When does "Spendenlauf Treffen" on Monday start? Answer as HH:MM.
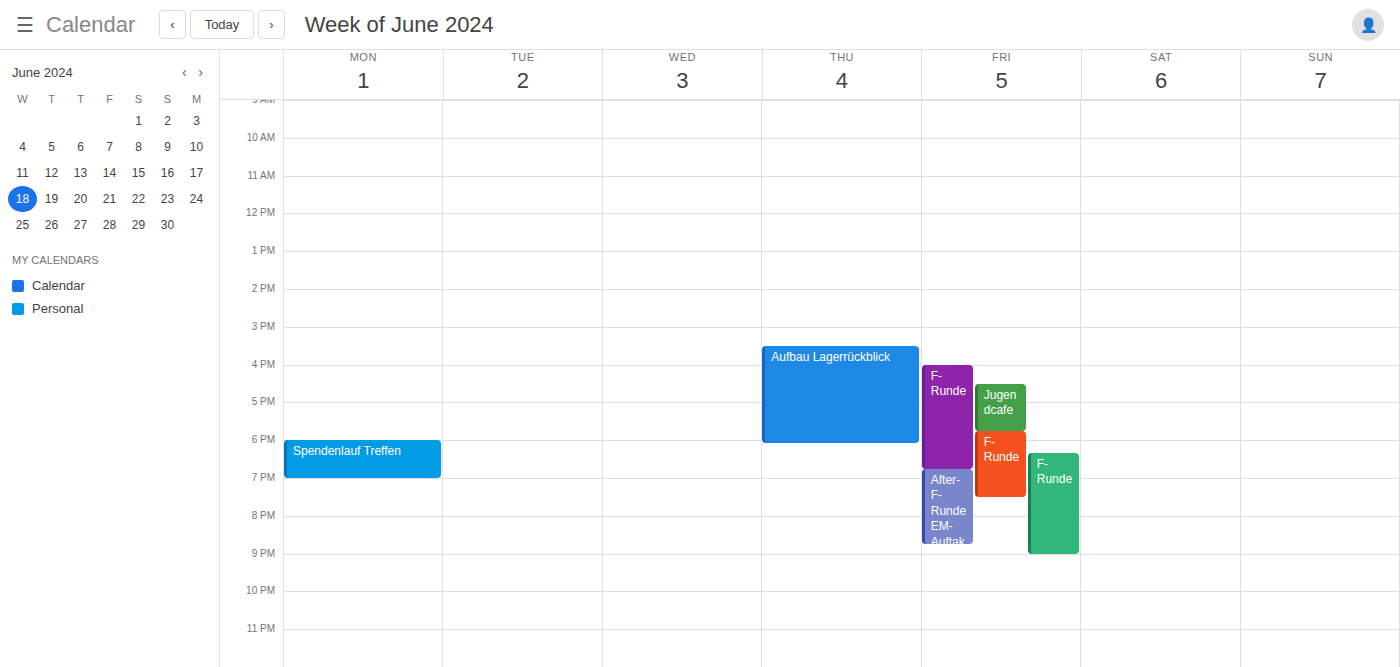
18:00